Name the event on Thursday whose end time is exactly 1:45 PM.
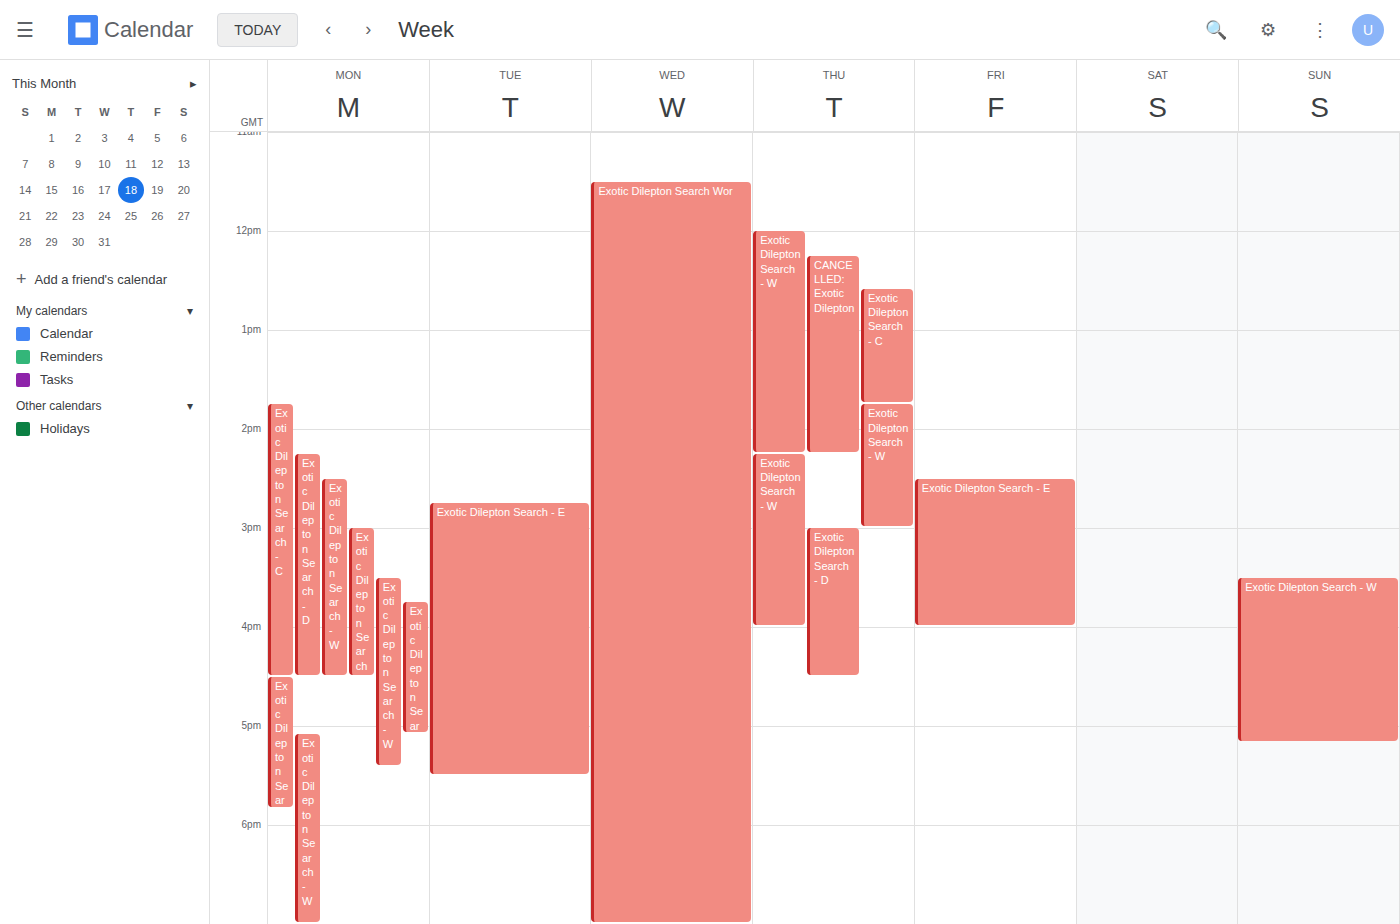
"Exotic Dilepton Search - C"